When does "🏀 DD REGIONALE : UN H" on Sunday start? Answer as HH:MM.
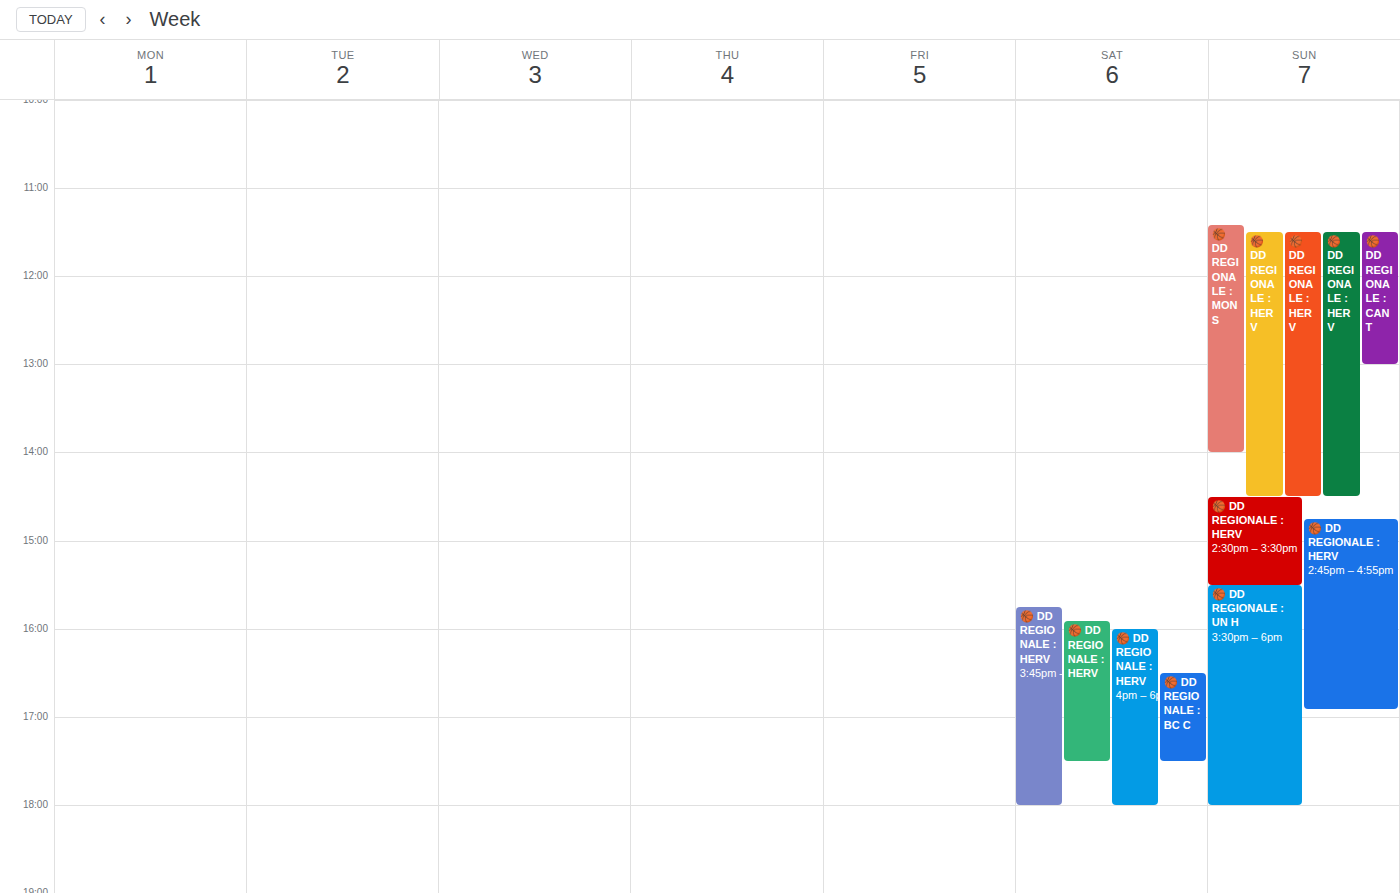
15:30